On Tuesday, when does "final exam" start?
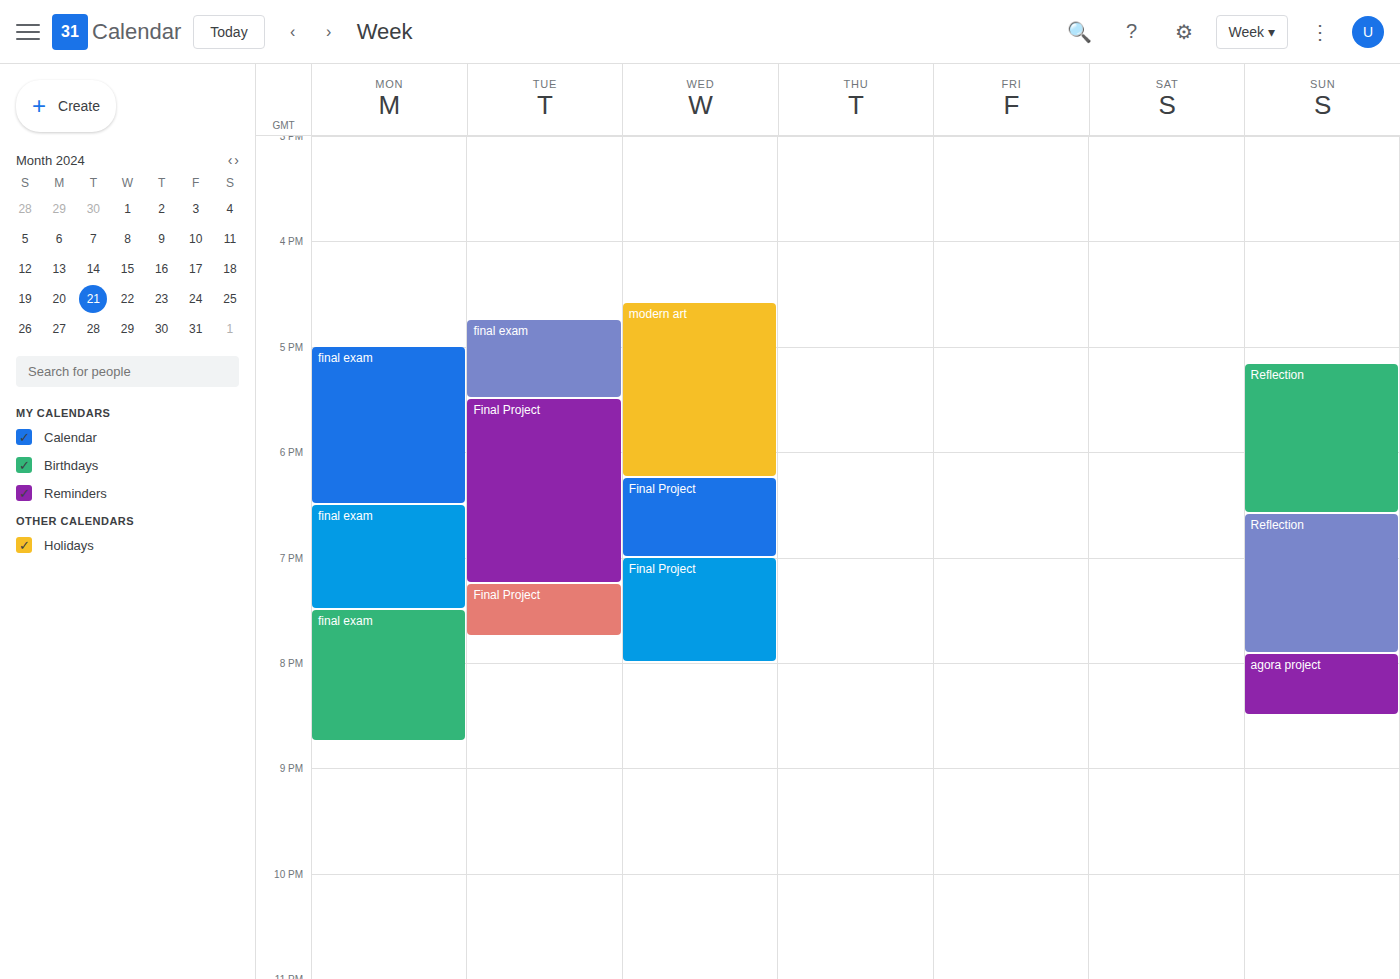
4:45 PM